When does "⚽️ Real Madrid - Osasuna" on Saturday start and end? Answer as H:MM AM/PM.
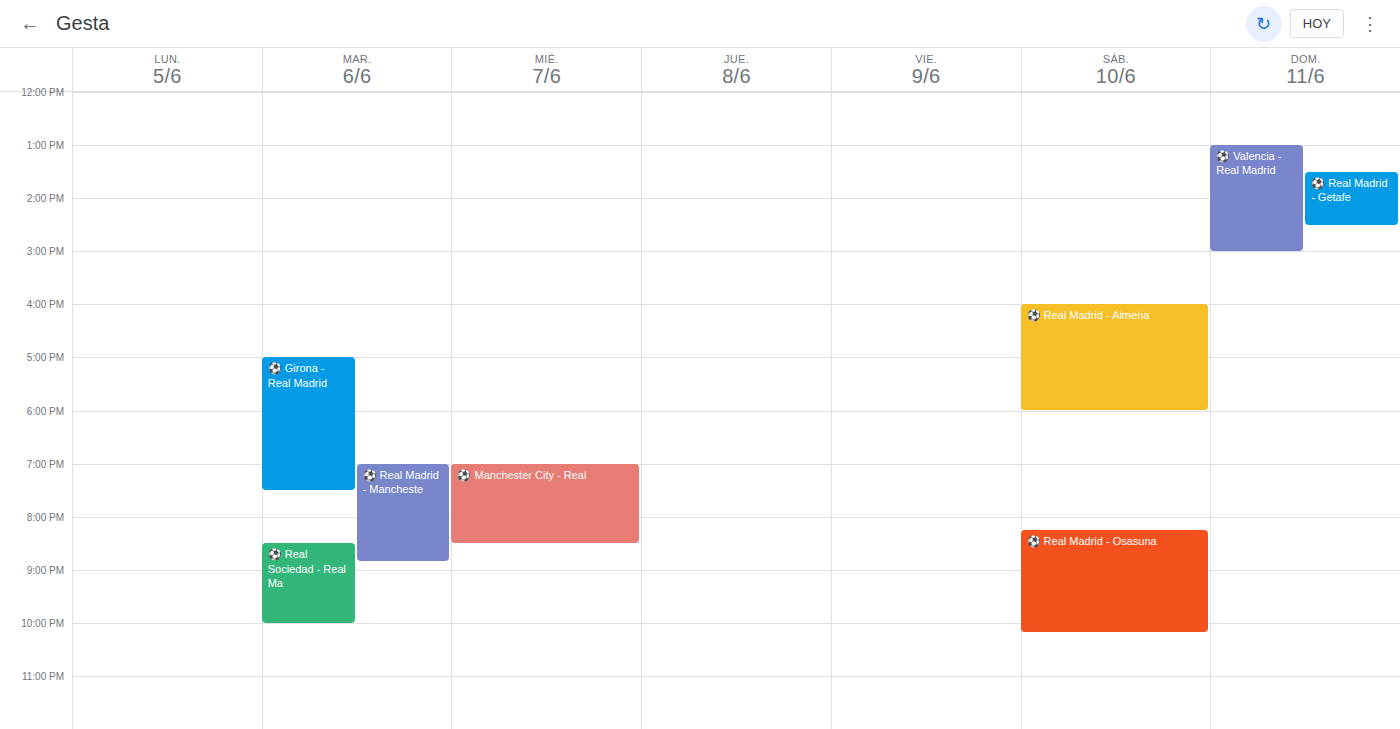
8:15 PM to 10:10 PM